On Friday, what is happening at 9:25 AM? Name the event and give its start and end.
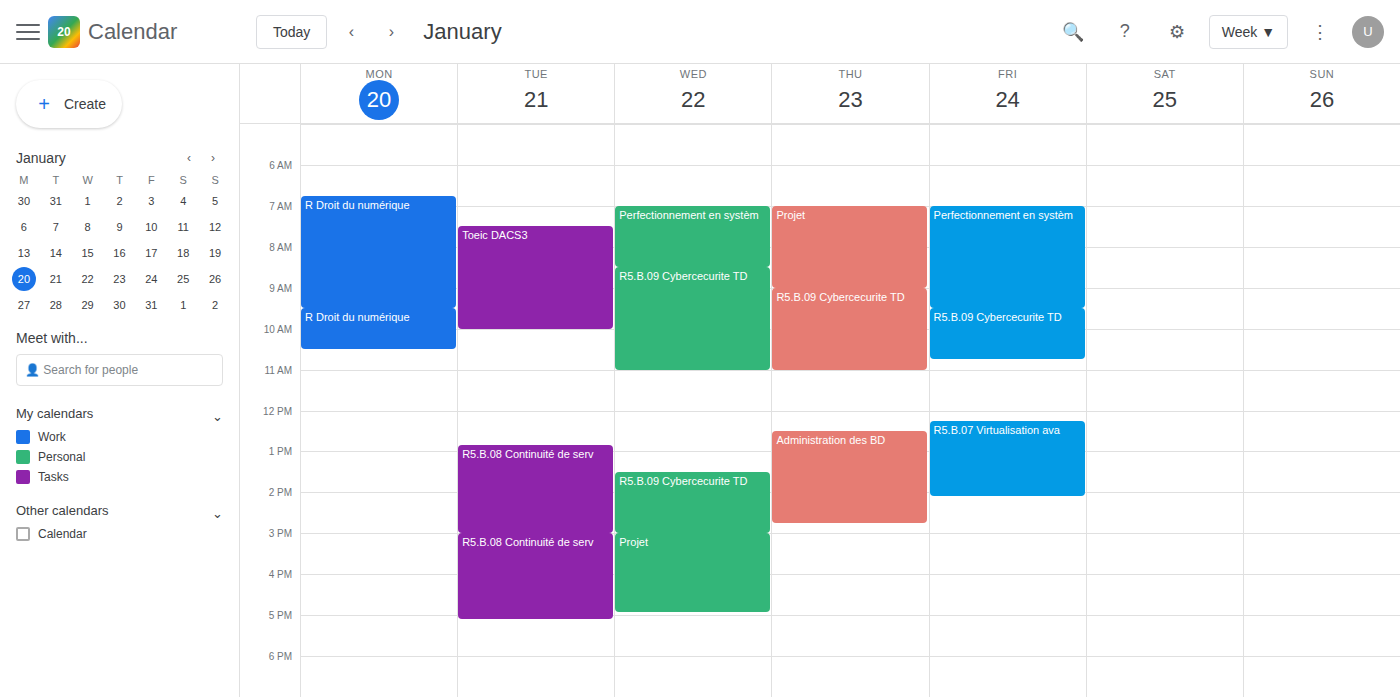
"Perfectionnement en systèm", 7:00 AM to 9:30 AM